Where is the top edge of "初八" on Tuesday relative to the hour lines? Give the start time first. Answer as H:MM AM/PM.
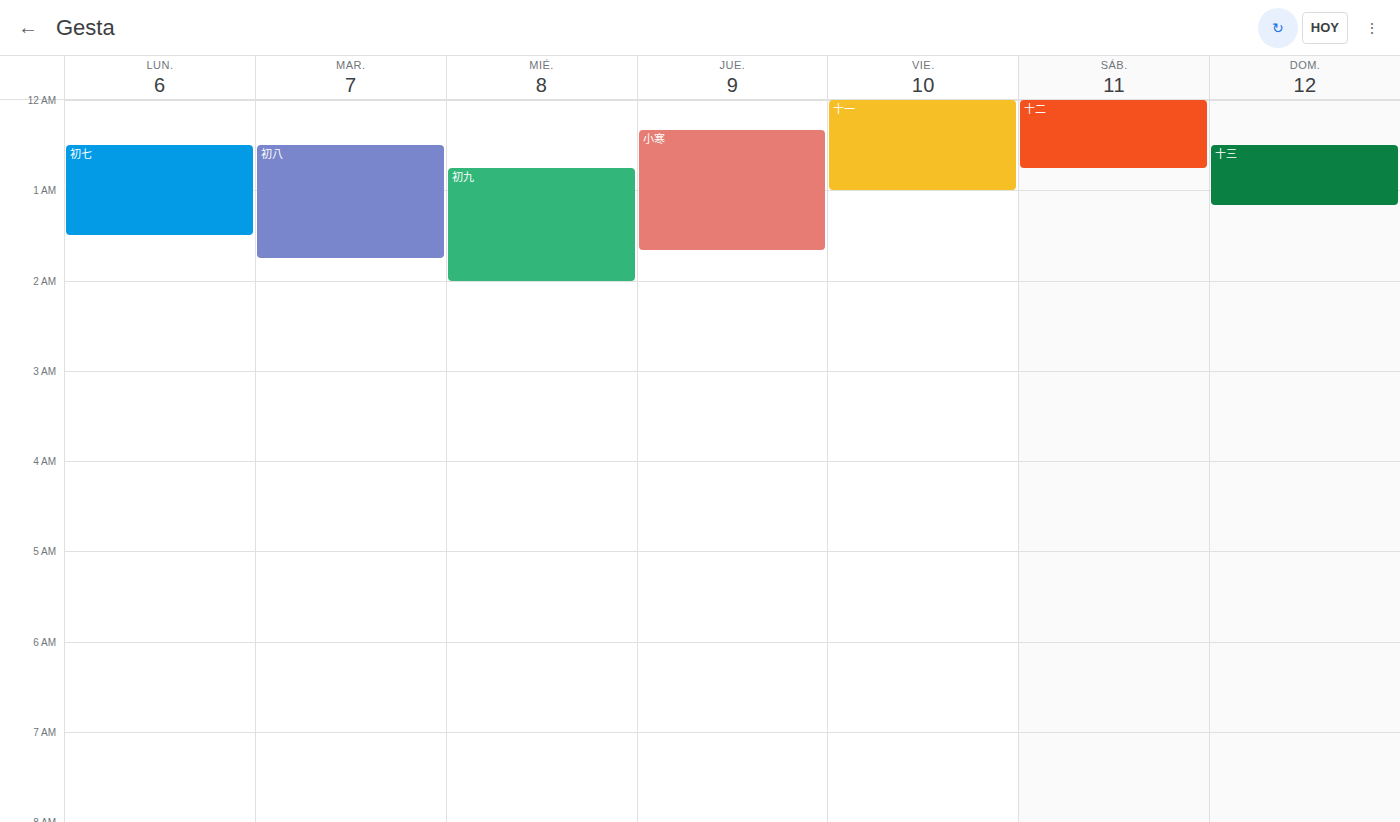
12:30 AM -- halfway between the 12 AM and 1 AM lines.